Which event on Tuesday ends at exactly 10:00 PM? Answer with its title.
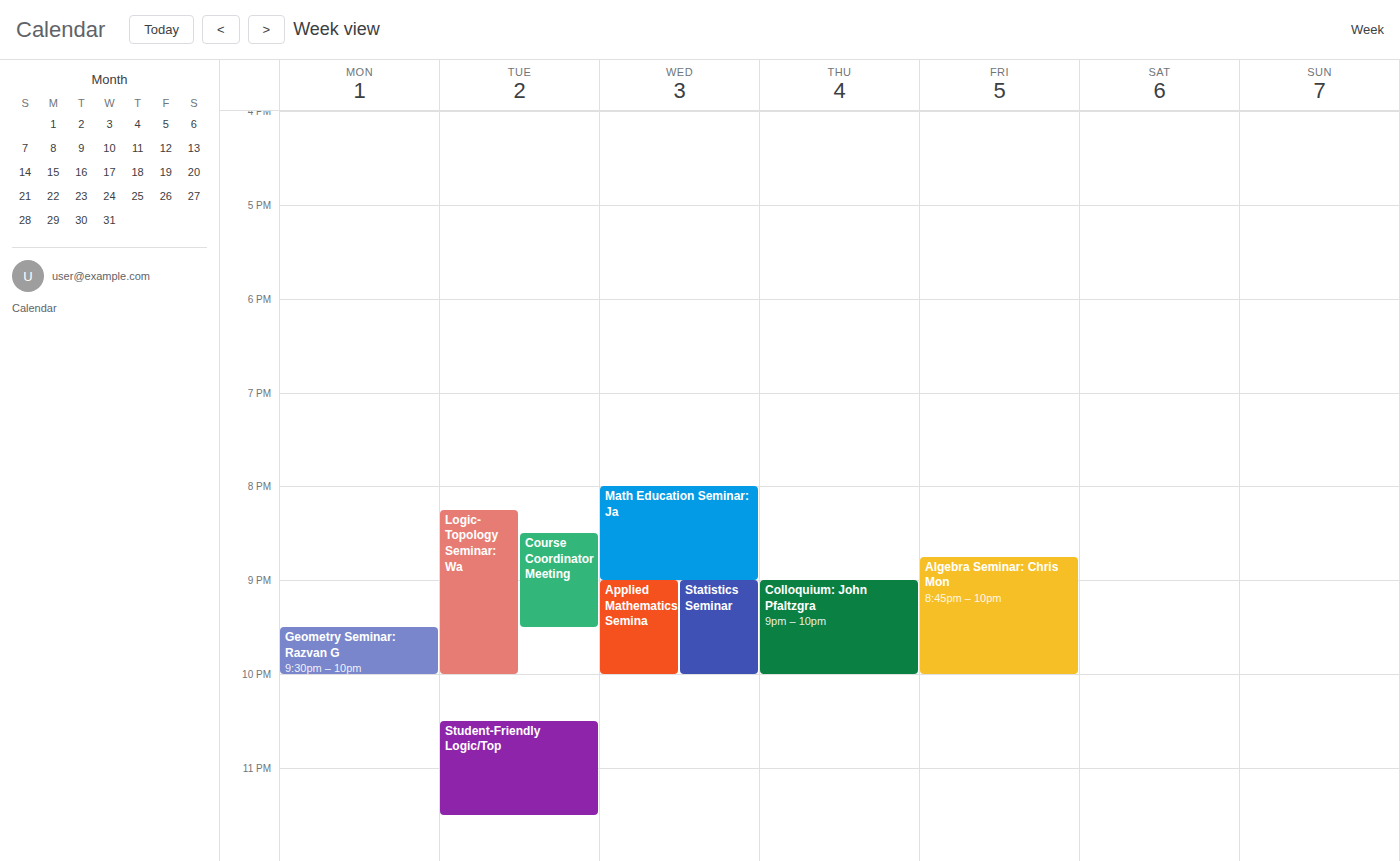
"Logic-Topology Seminar: Wa"